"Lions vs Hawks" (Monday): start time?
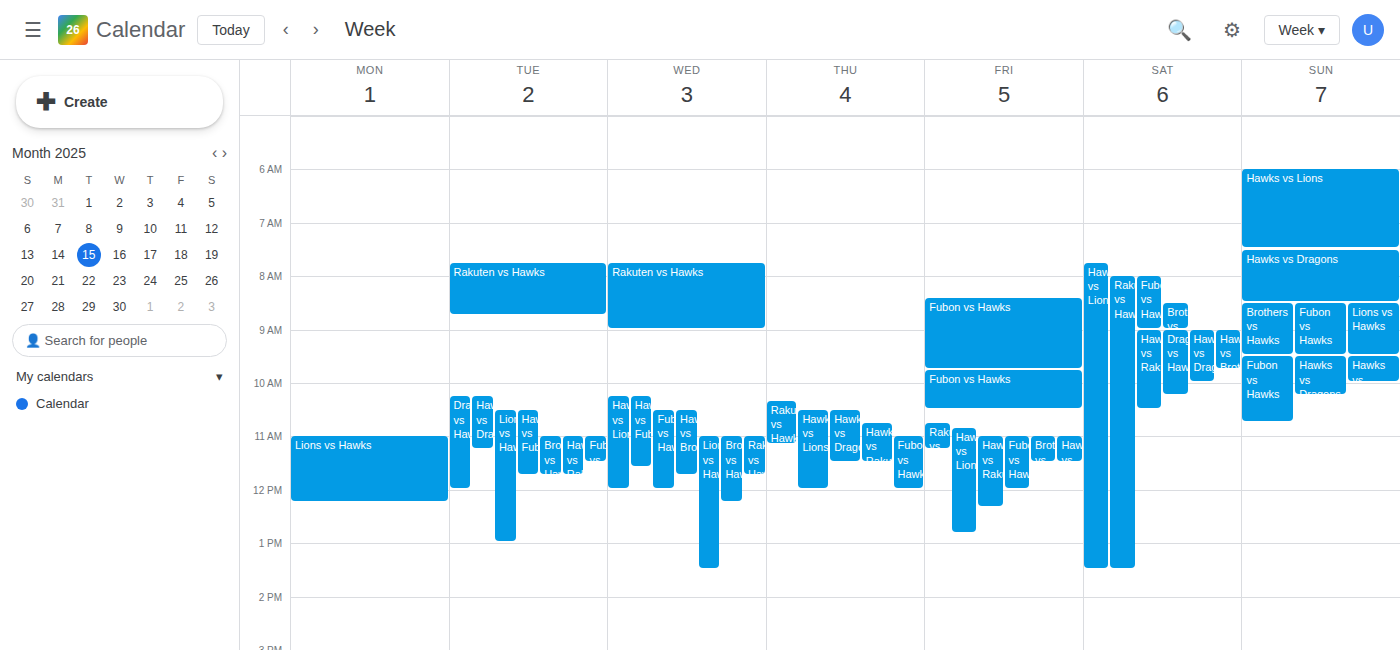
11:00 AM